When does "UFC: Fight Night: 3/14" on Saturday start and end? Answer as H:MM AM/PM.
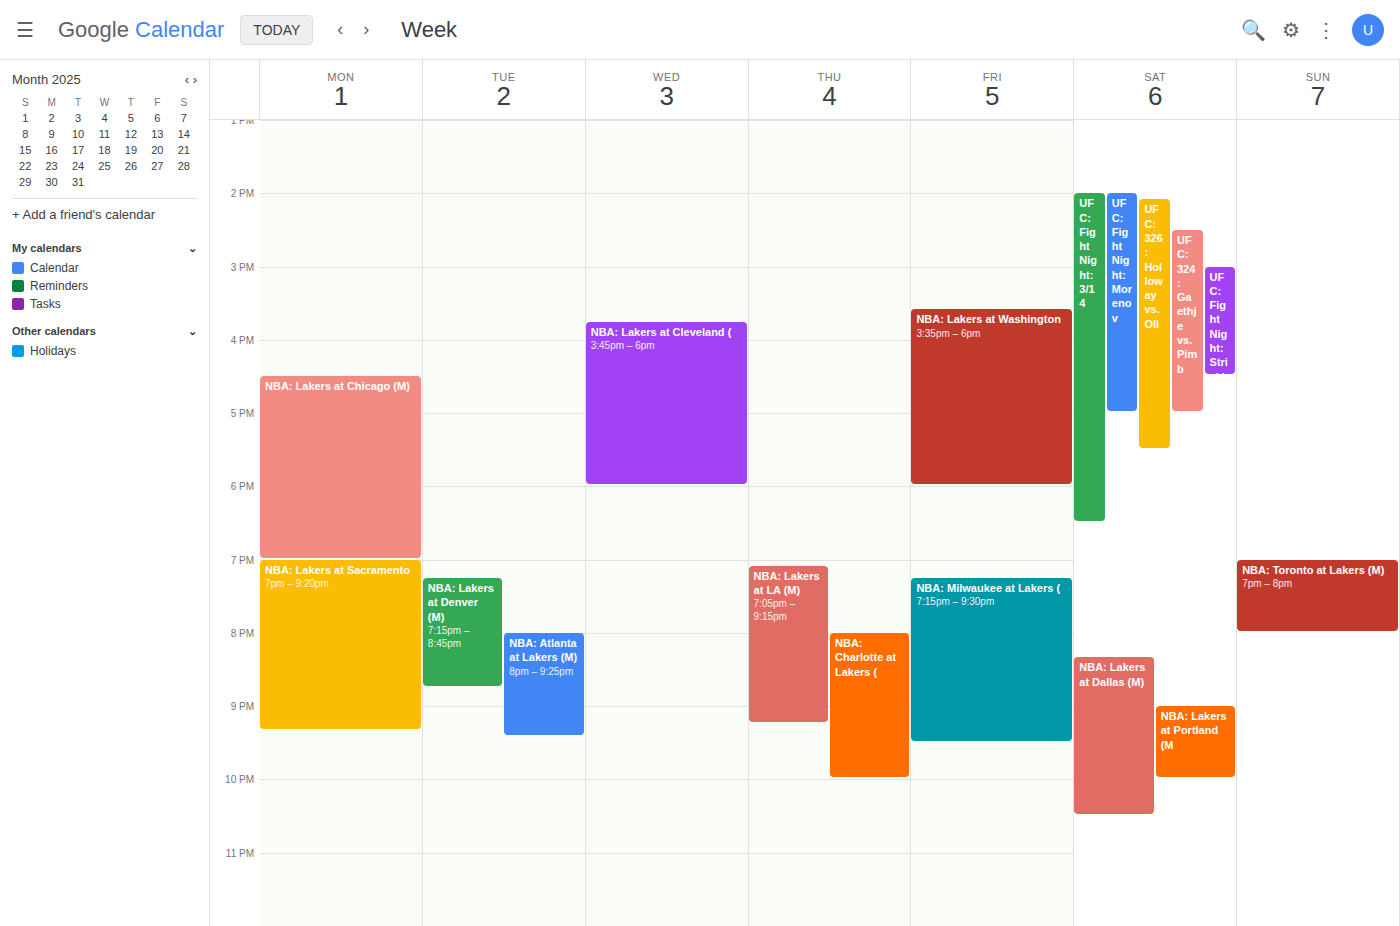
2:00 PM to 6:30 PM